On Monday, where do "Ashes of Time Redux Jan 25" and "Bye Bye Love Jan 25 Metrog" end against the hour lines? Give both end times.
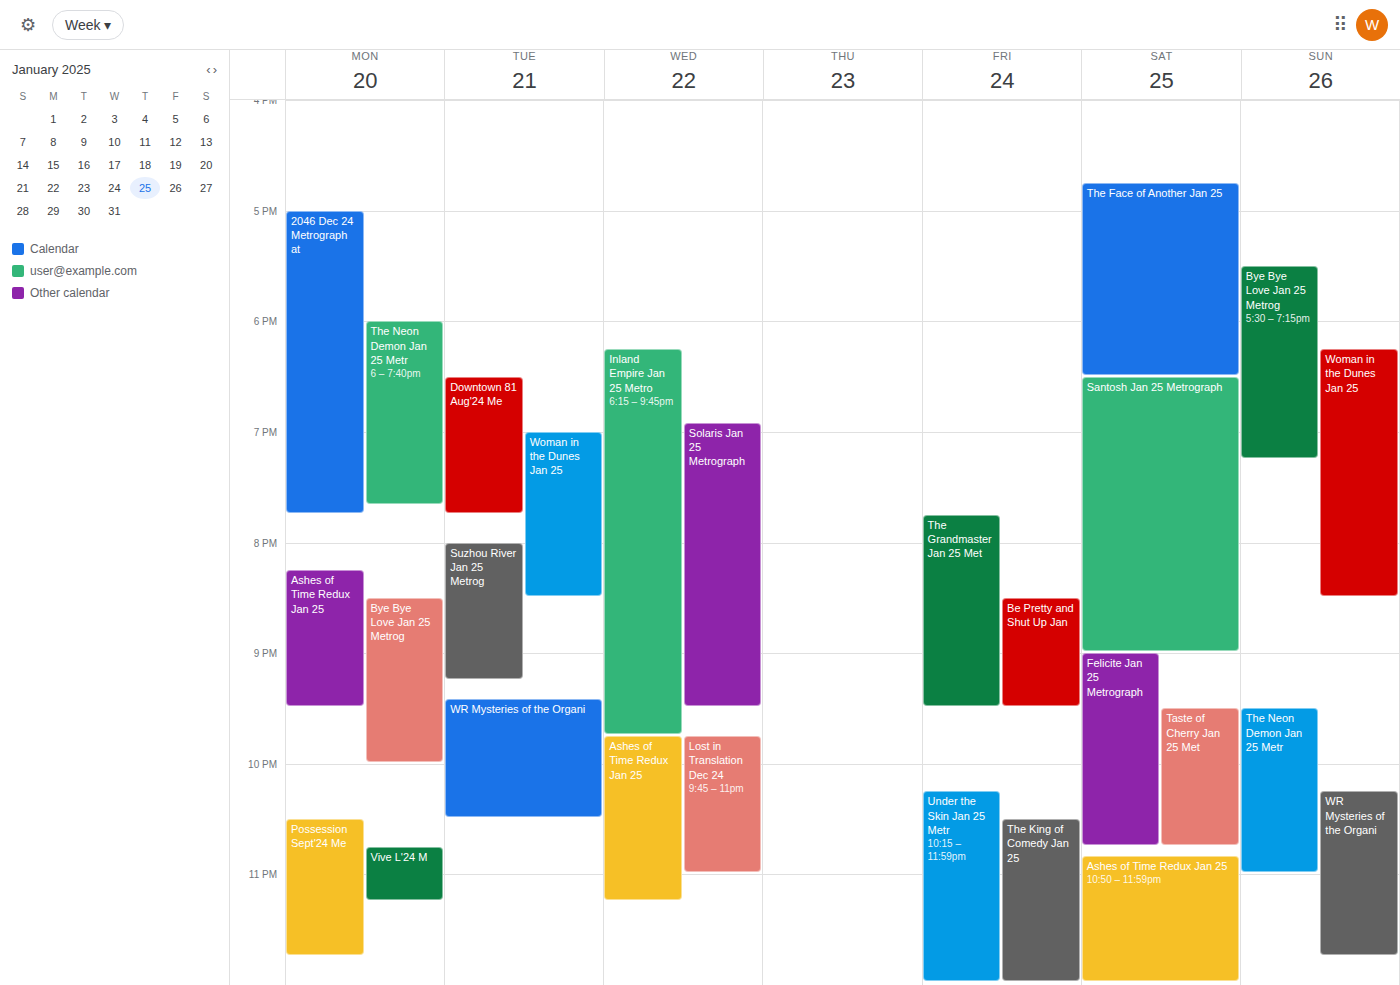
"Ashes of Time Redux Jan 25": 9:30 PM, halfway between the 9 PM and 10 PM lines. "Bye Bye Love Jan 25 Metrog": 10:00 PM, exactly on the 10 PM line.